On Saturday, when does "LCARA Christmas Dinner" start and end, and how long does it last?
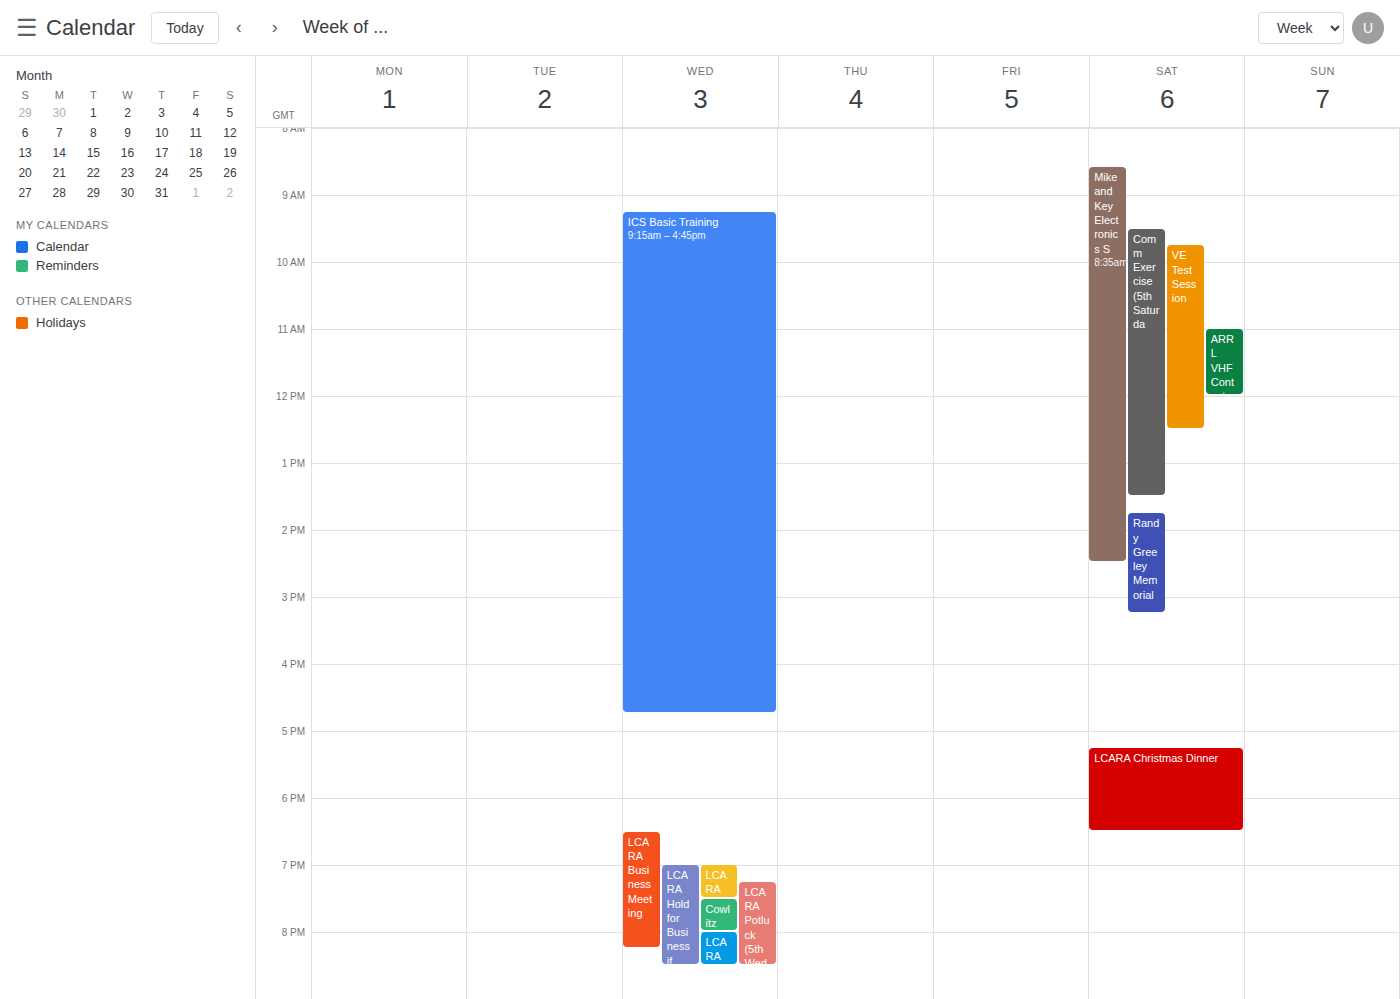
5:15 PM to 6:30 PM, 1 hour 15 minutes